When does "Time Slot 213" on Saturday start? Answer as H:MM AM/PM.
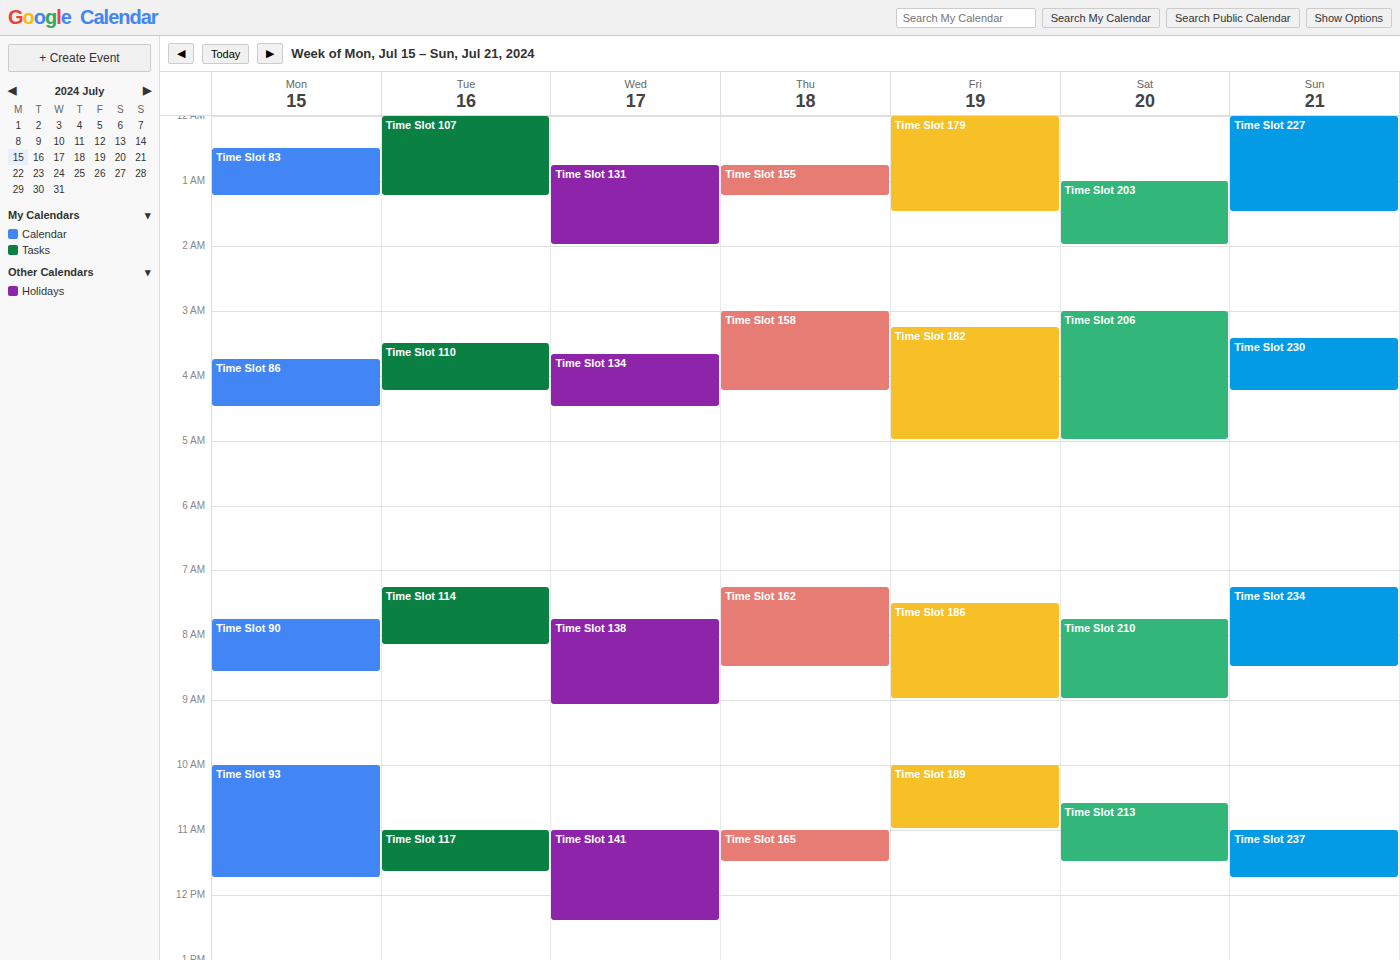
10:35 AM